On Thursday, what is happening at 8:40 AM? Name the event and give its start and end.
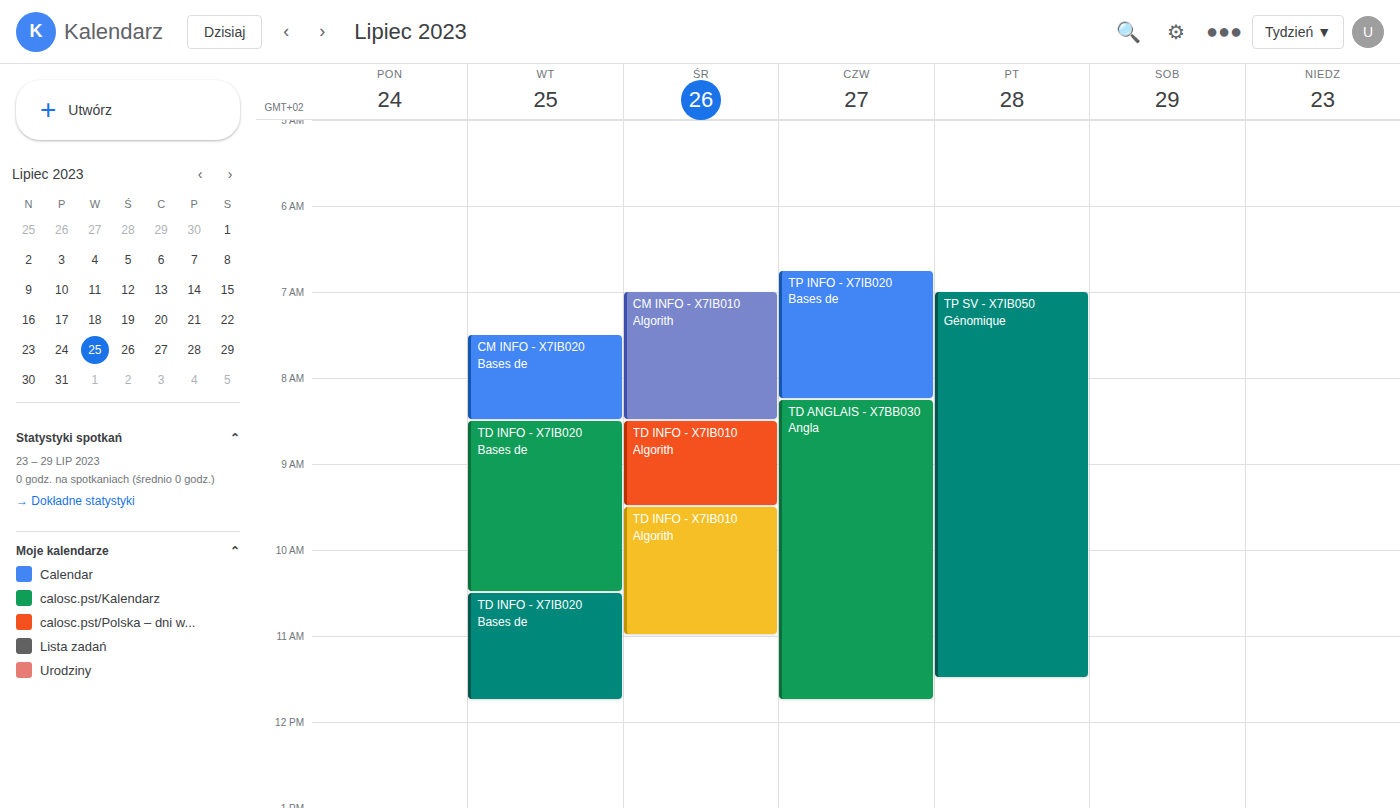
"TD ANGLAIS - X7BB030 Angla", 8:15 AM to 11:45 AM